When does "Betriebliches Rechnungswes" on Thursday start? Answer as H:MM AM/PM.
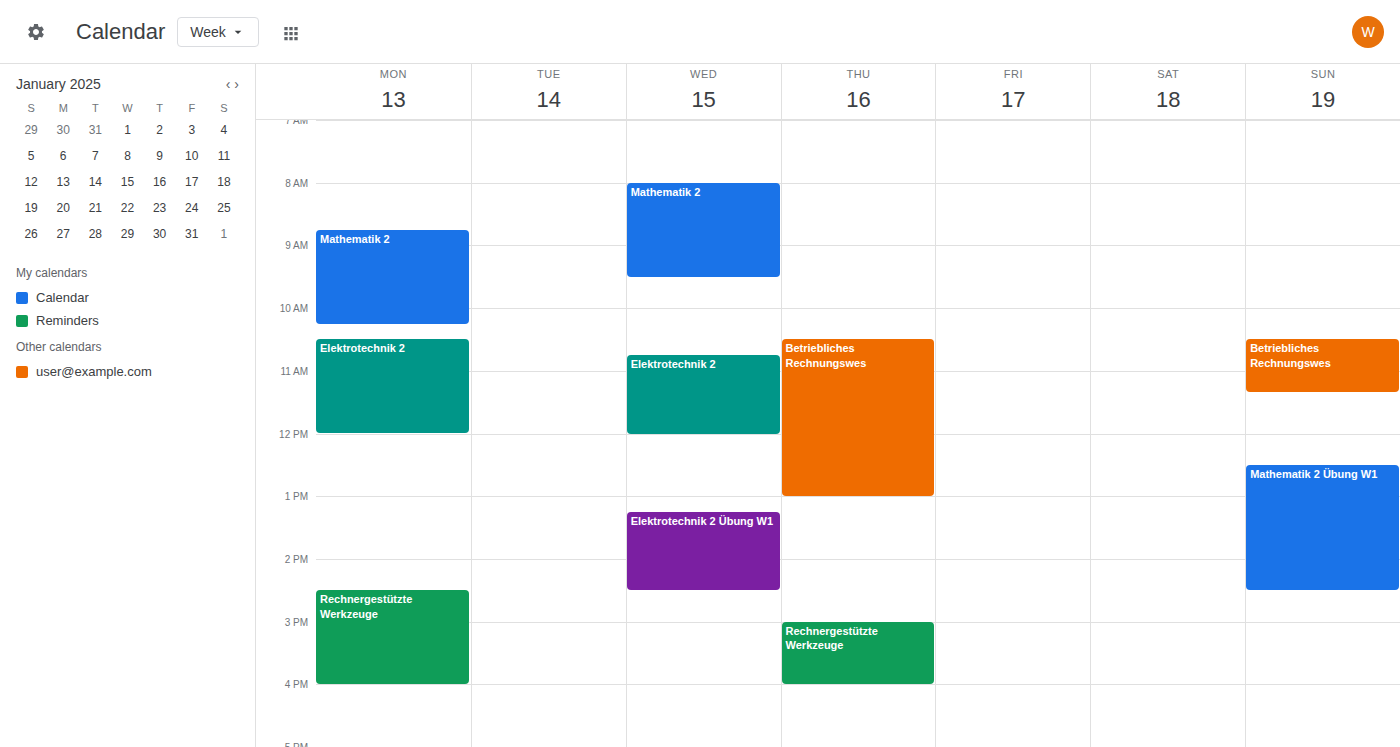
10:30 AM